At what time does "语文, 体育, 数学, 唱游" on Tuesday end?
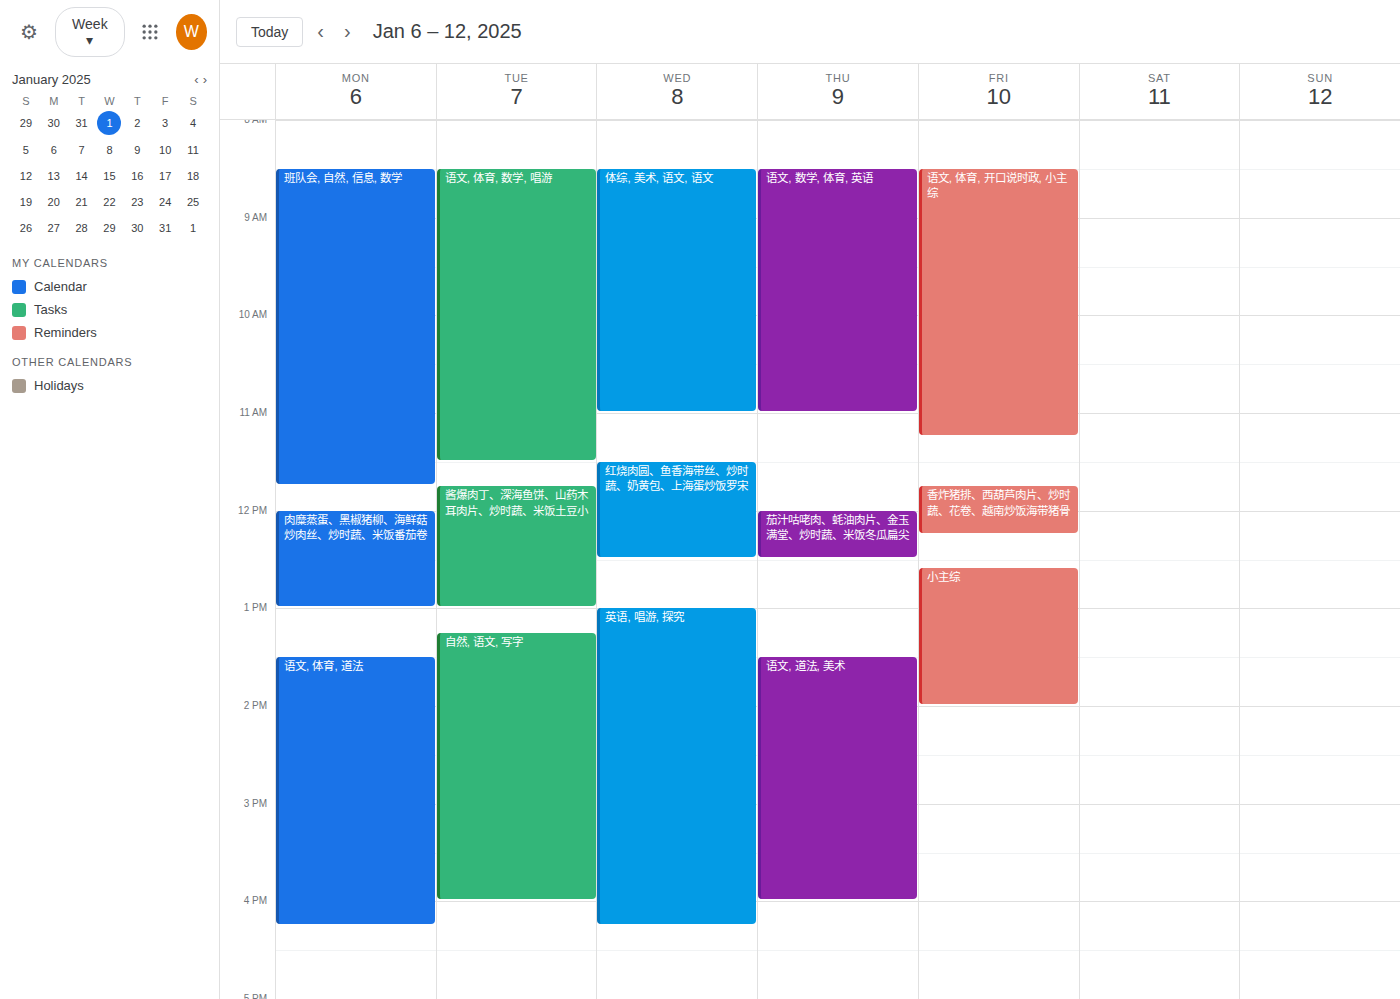
11:30 AM